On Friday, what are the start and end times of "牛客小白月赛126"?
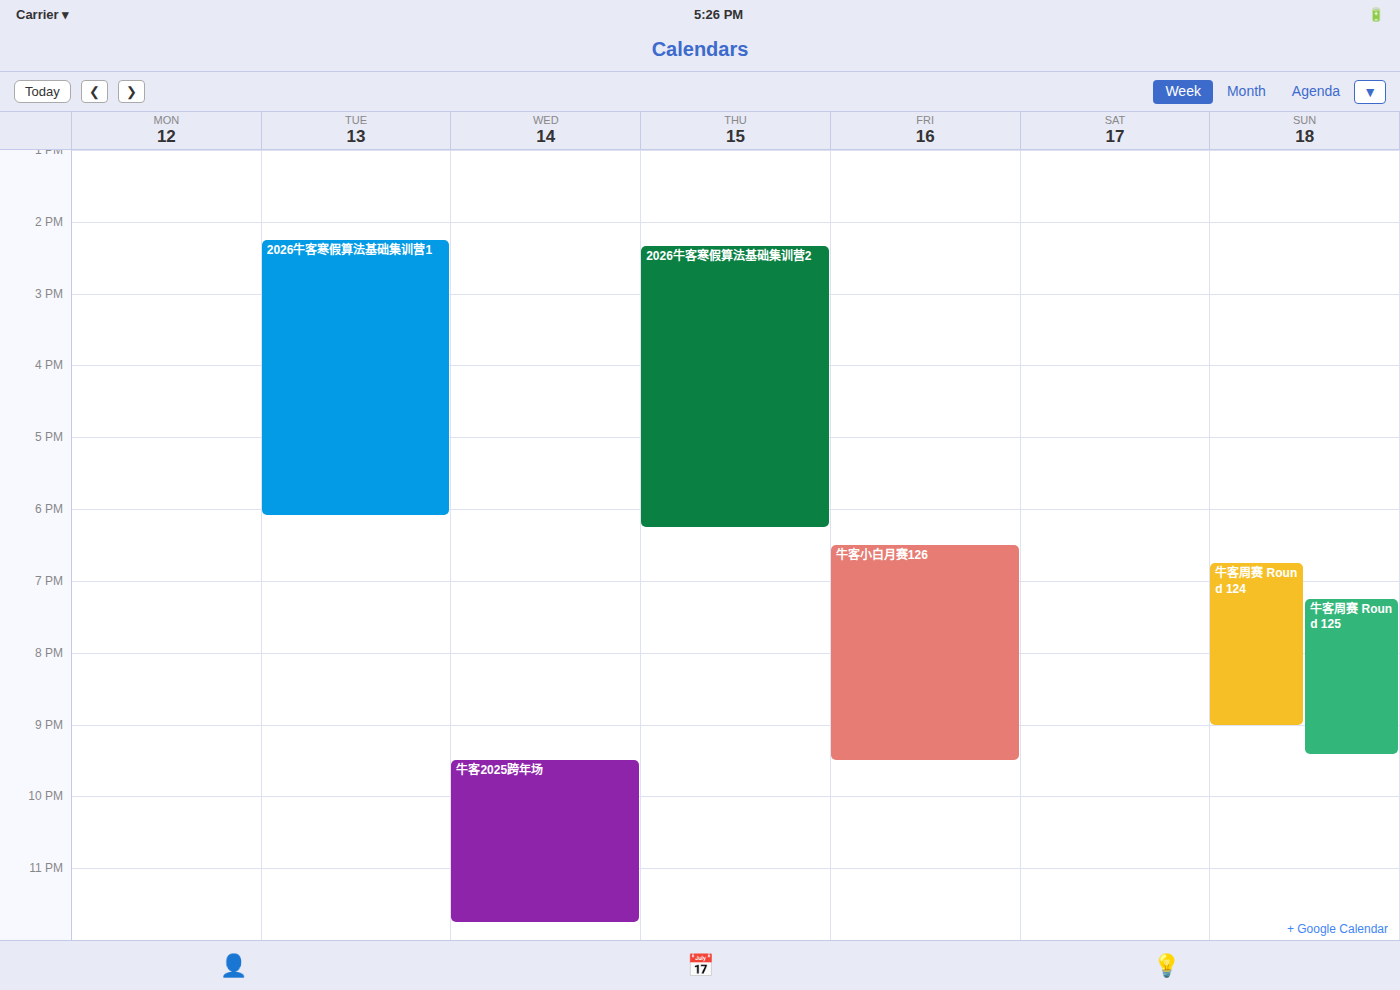
6:30 PM to 9:30 PM